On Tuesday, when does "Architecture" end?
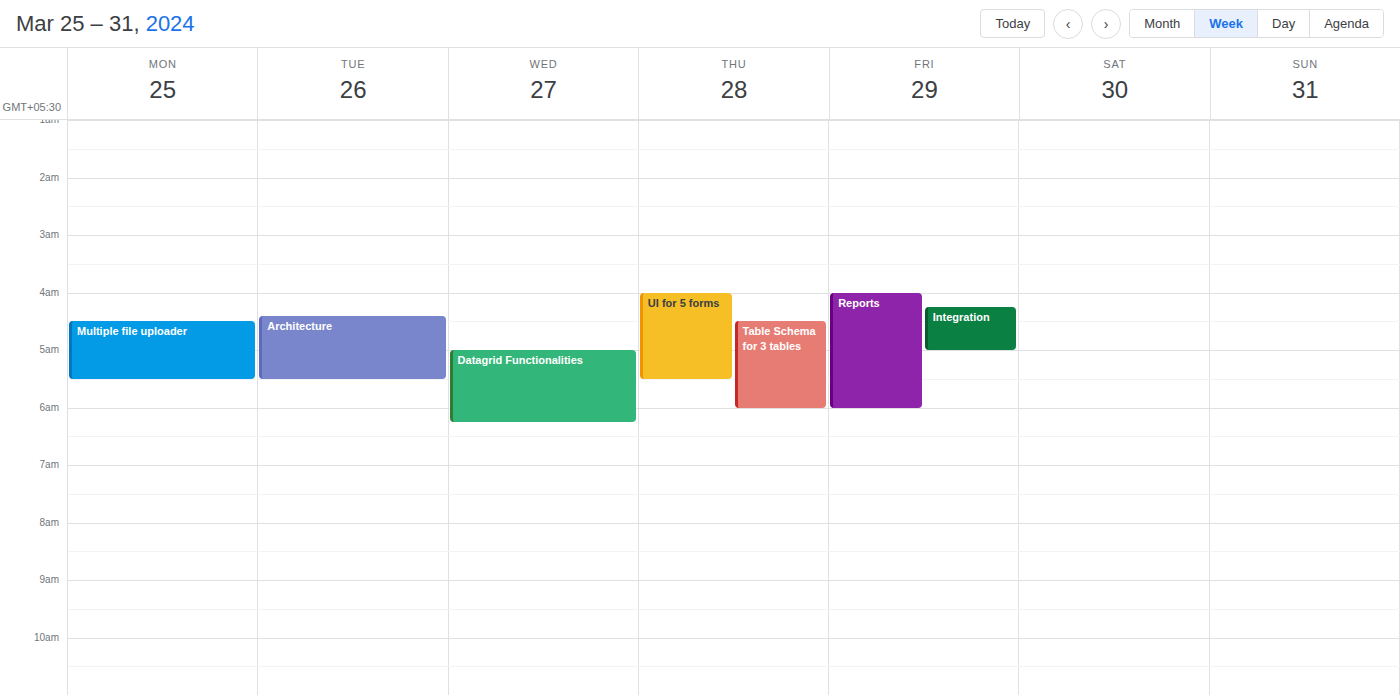
5:30 AM